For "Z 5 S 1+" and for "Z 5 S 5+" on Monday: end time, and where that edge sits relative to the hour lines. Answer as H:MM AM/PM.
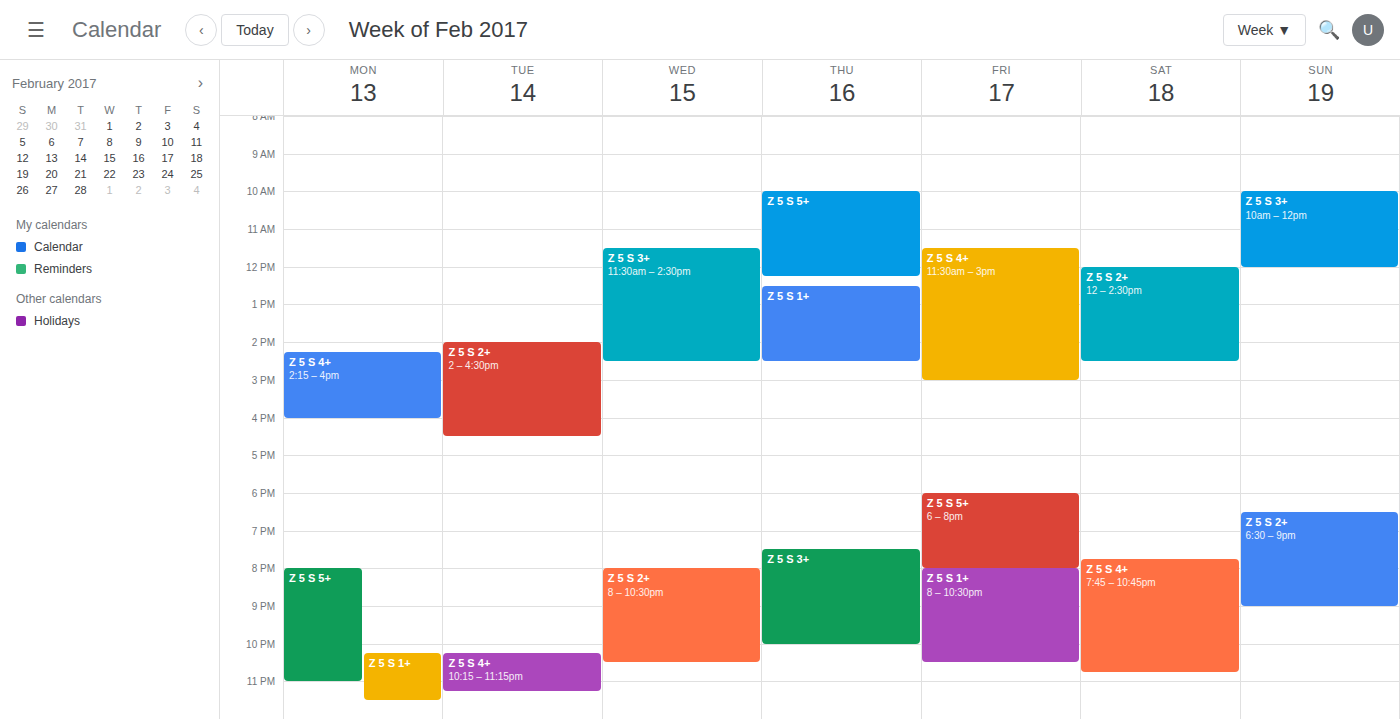
"Z 5 S 1+": 11:30 PM, halfway between the 11 PM and 12 AM lines. "Z 5 S 5+": 11:00 PM, exactly on the 11 PM line.